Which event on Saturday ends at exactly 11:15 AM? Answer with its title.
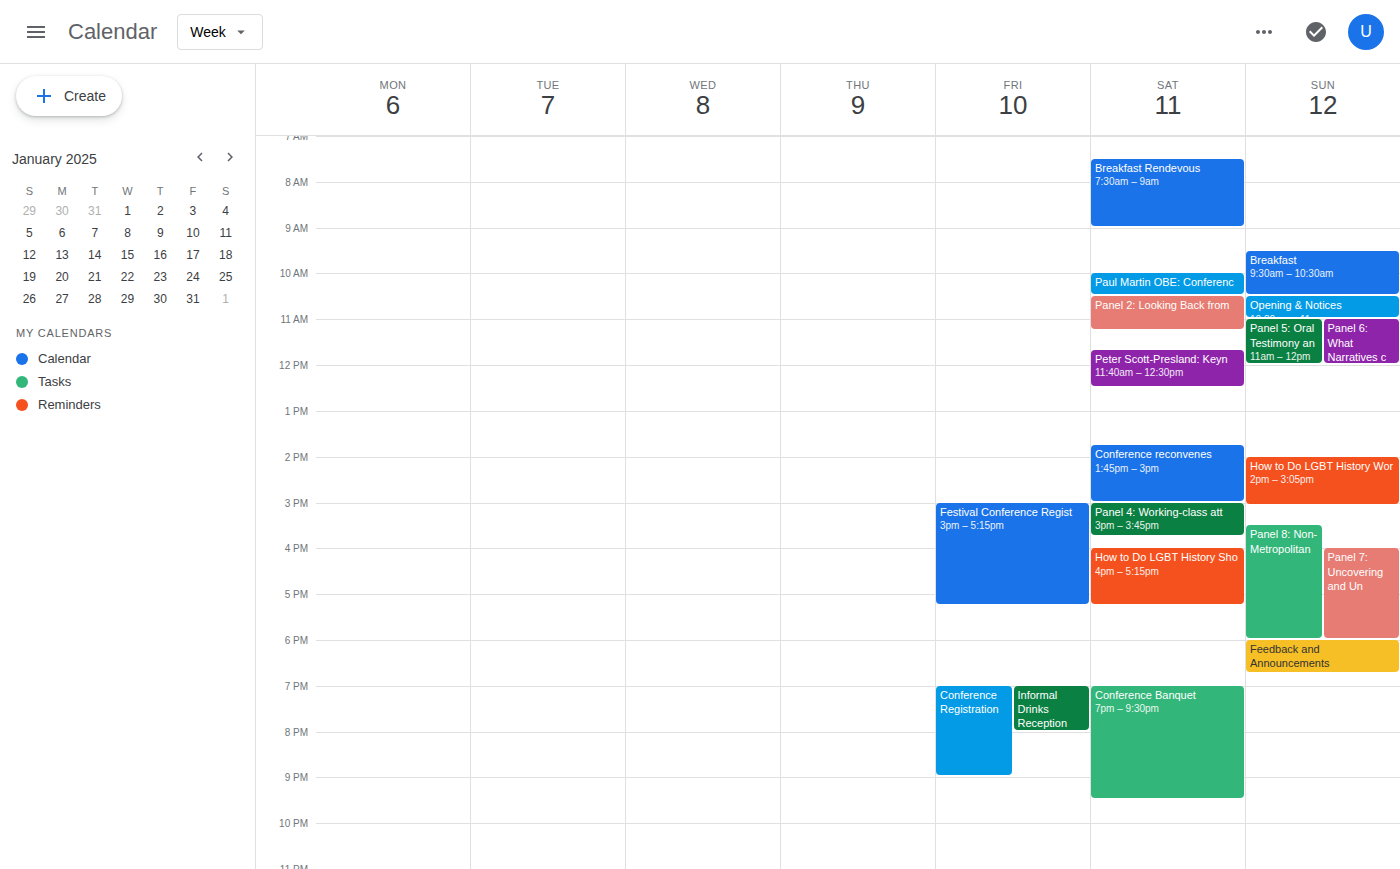
"Panel 2: Looking Back from"